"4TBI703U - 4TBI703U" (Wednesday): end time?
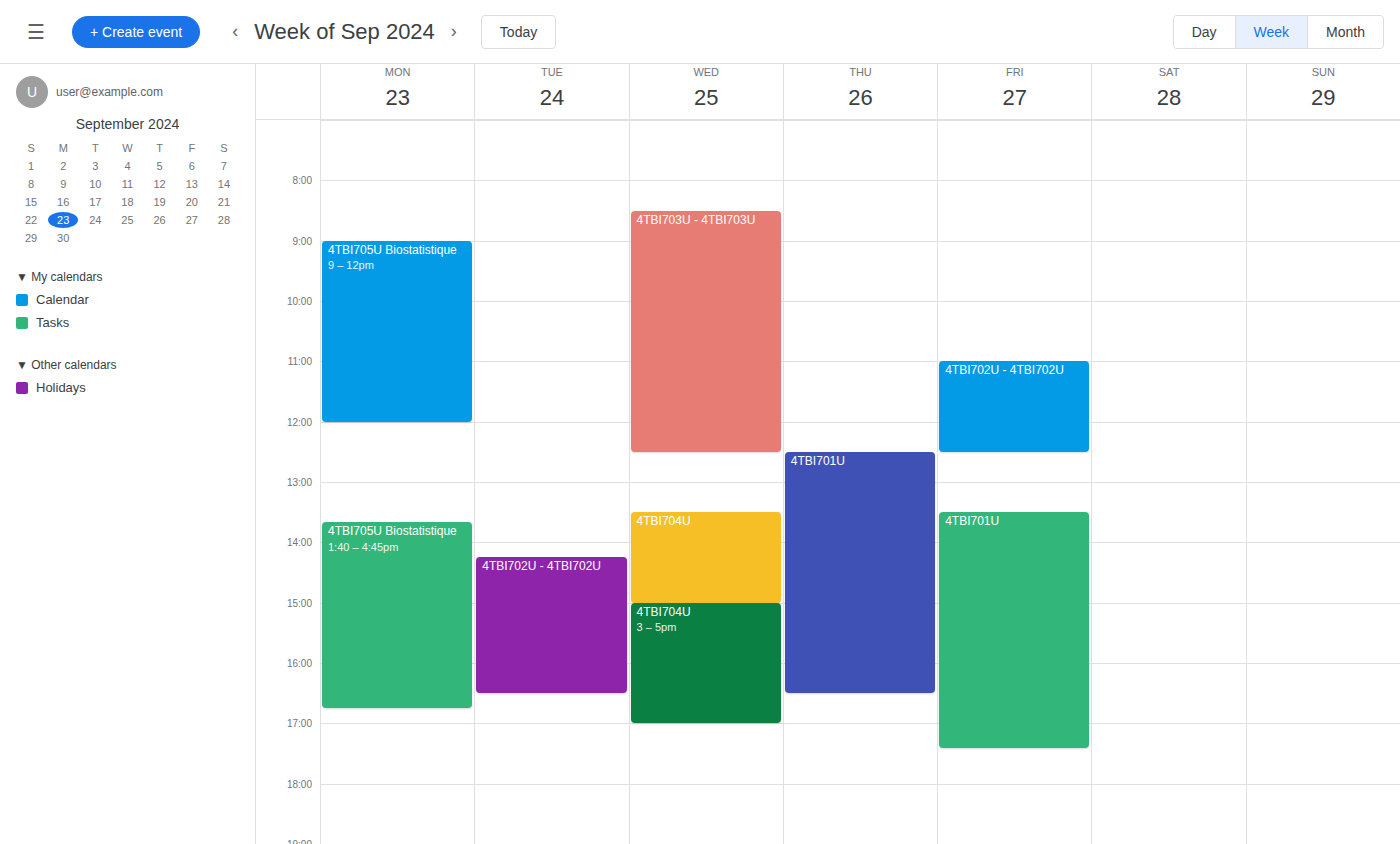
12:30 PM